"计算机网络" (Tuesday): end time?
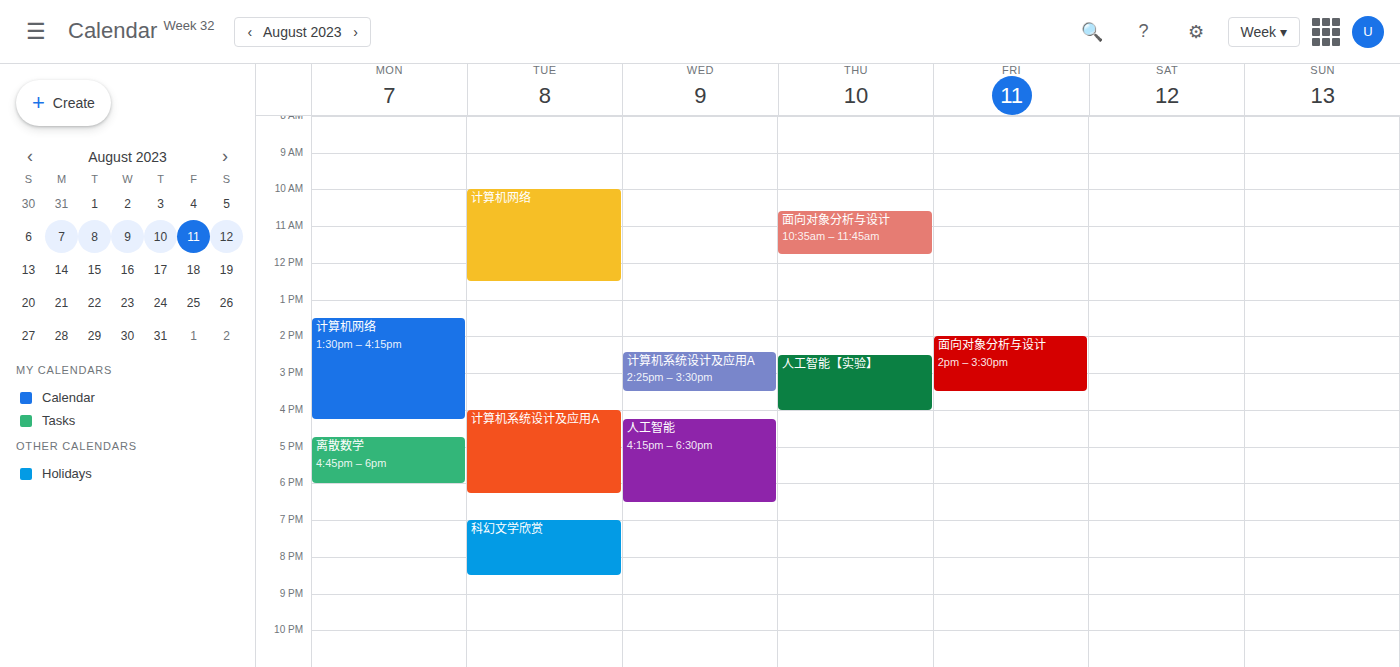
12:30 PM